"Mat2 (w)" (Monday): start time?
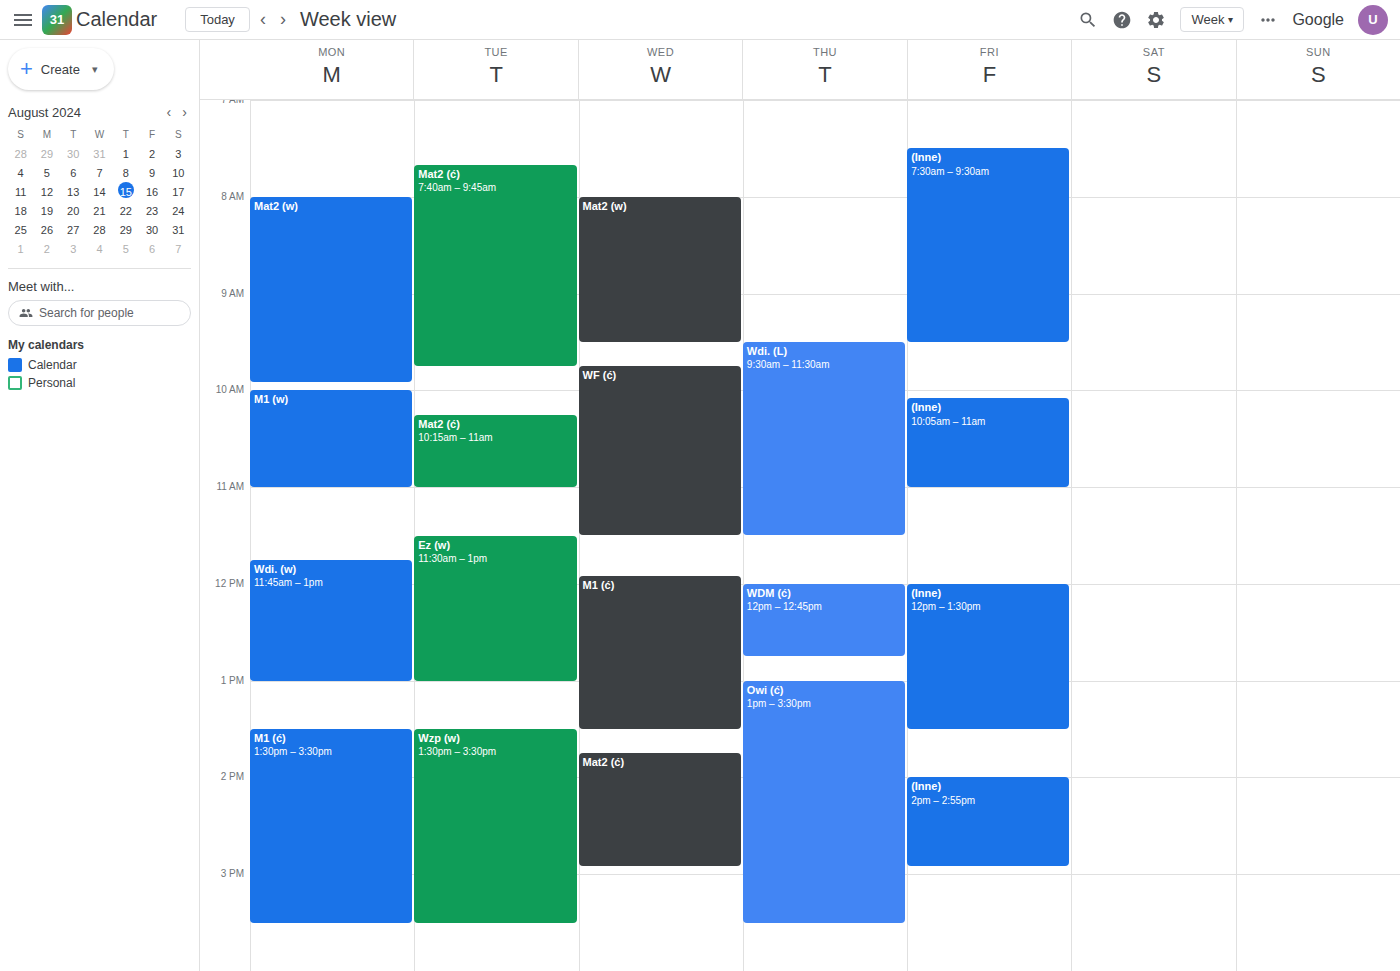
8:00 AM